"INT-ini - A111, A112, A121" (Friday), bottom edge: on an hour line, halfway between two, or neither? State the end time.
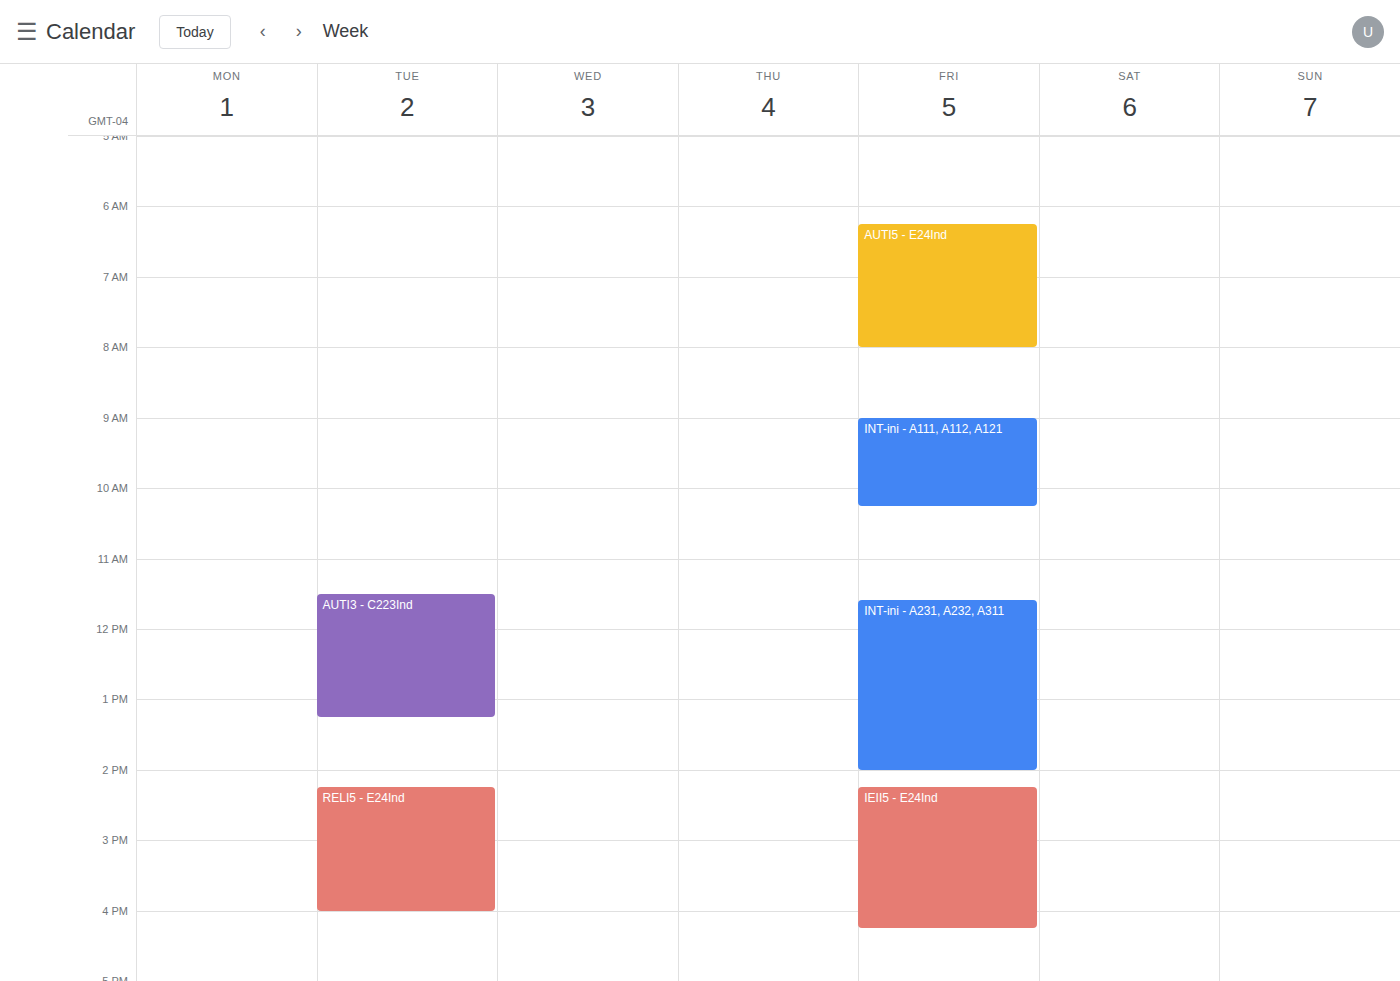
10:15 AM -- neither: a quarter of the way from the 10 AM line to the 11 AM line.